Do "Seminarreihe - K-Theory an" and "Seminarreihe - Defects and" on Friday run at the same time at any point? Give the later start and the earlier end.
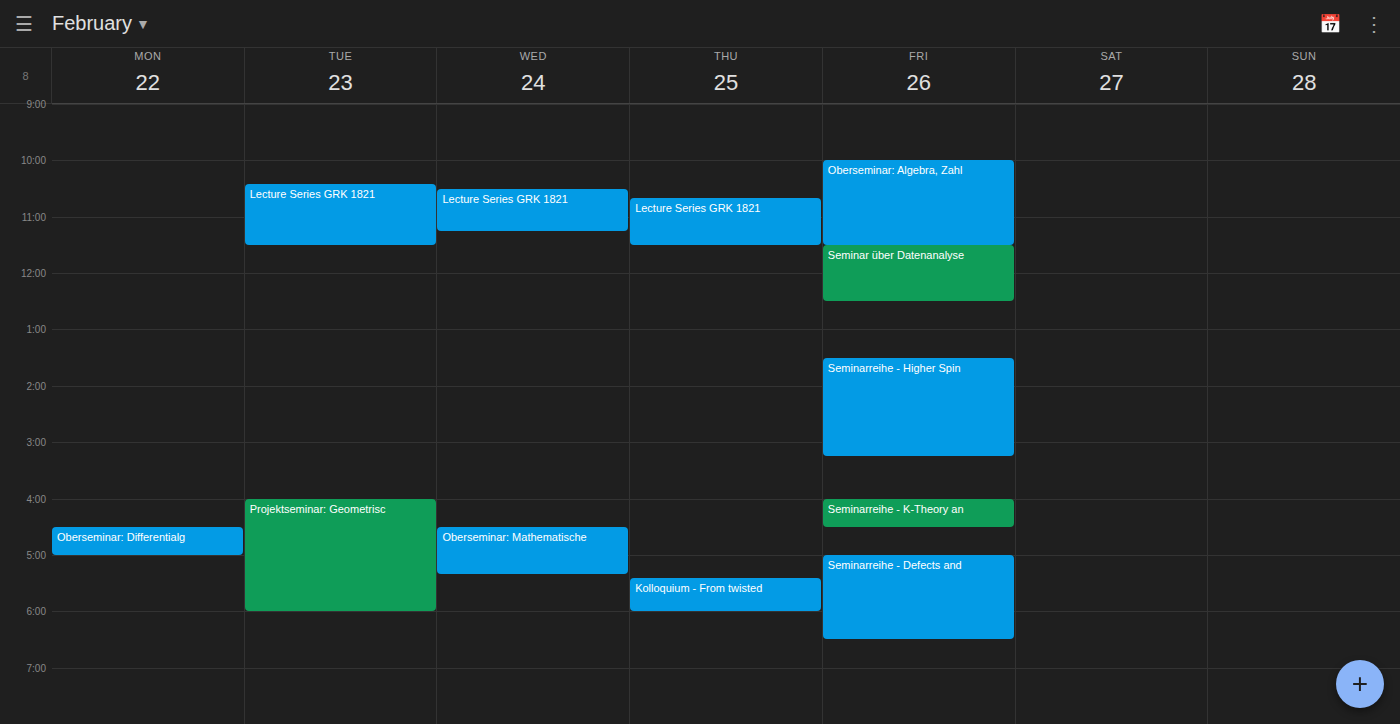
"Seminarreihe - K-Theory an" ends at 4:30 PM and "Seminarreihe - Defects and" starts at 5:00 PM -- no overlap.